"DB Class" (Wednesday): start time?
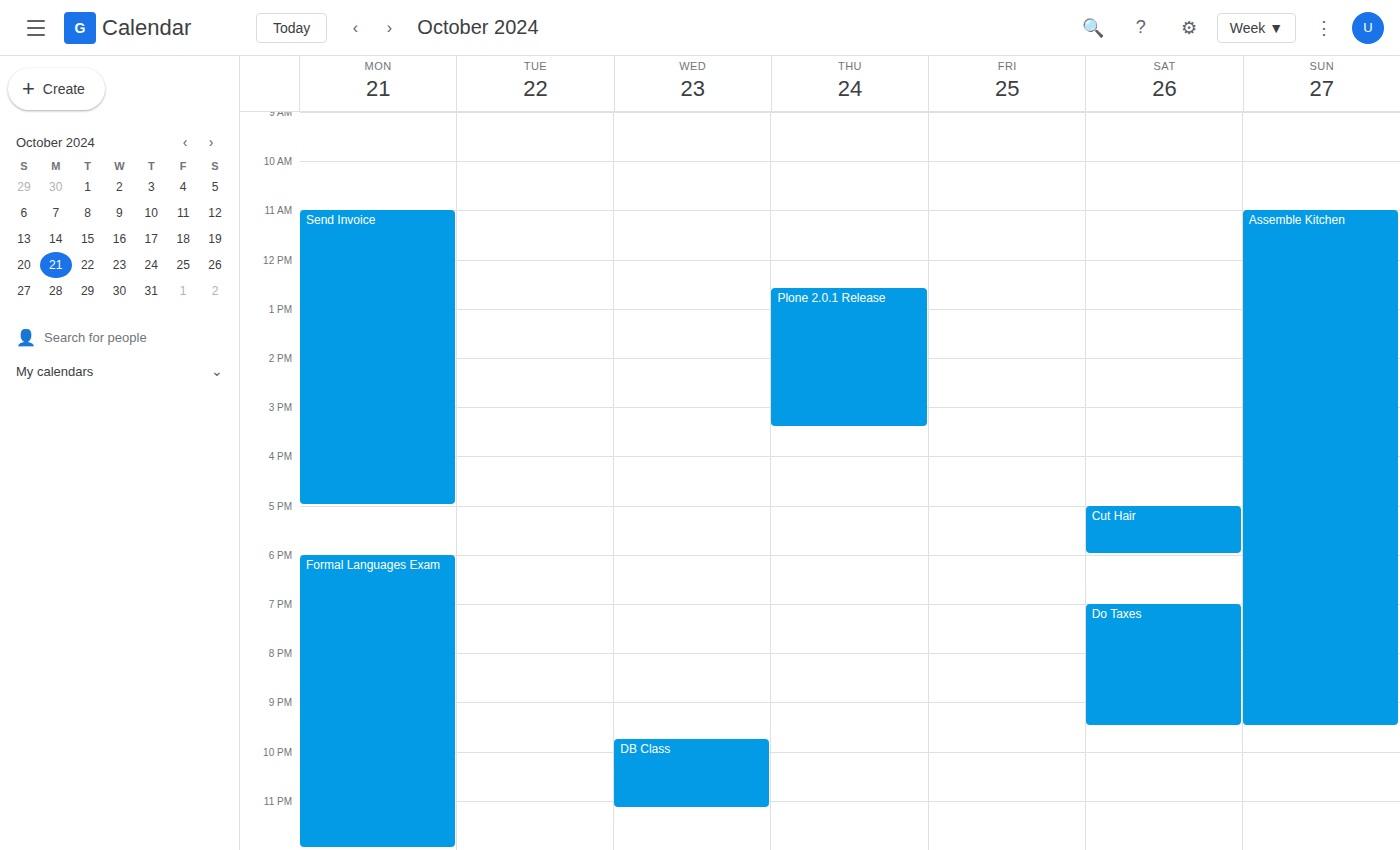
9:45 PM